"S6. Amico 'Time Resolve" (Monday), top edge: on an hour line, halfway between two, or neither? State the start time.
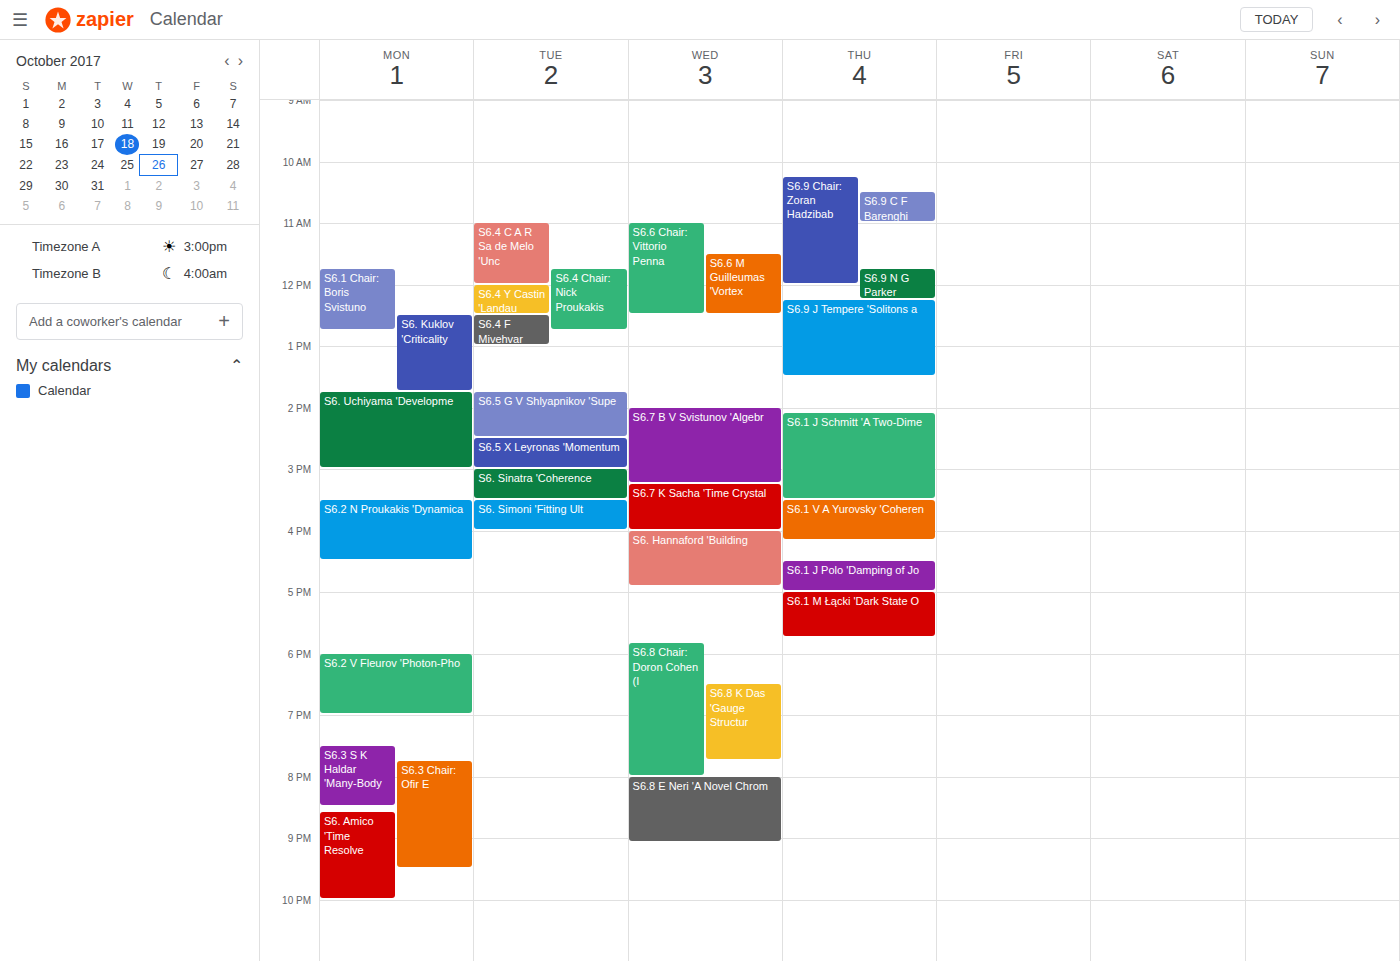
8:35 PM -- neither: 35 minutes below the 8 PM line and 25 minutes above the 9 PM line.